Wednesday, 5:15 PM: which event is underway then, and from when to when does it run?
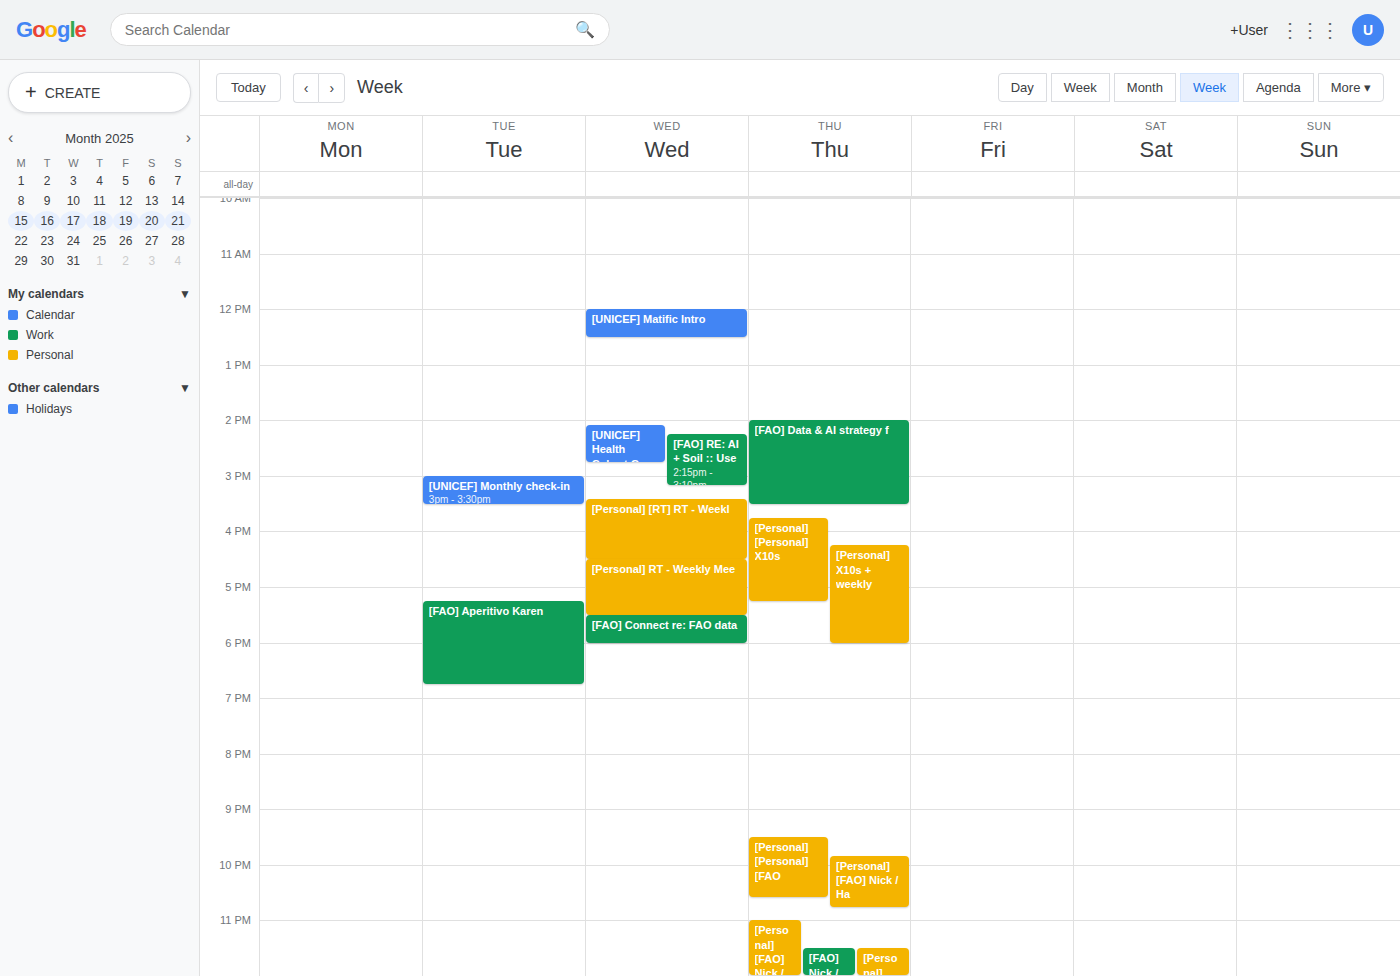
"[Personal] RT - Weekly Mee", 4:30 PM to 5:30 PM